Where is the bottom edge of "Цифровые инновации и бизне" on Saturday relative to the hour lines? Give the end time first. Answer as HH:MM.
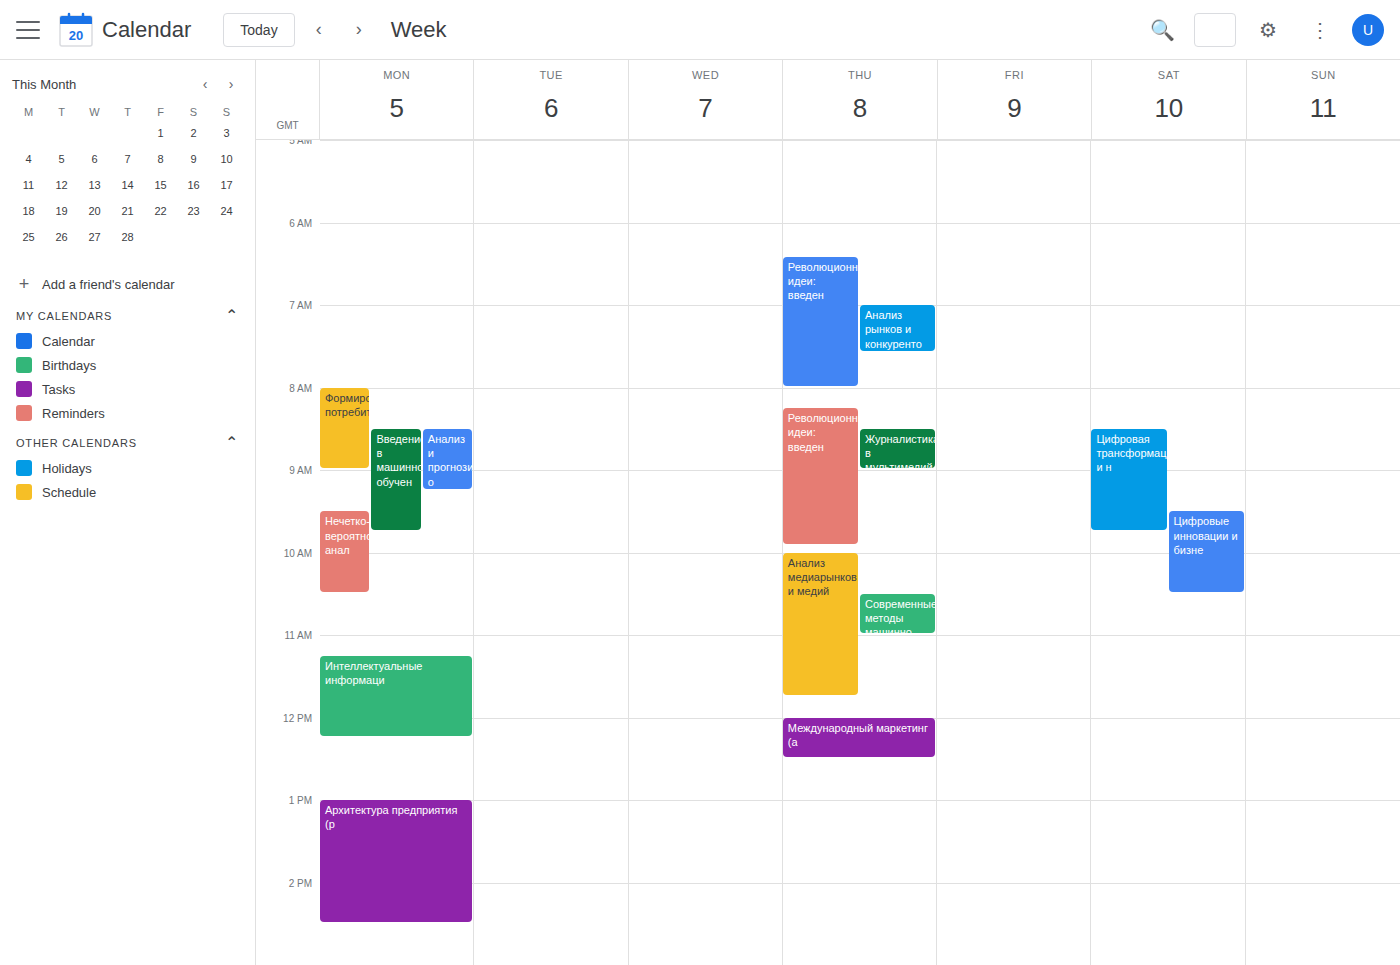
10:30 -- halfway between the 10:00 and 11:00 lines.